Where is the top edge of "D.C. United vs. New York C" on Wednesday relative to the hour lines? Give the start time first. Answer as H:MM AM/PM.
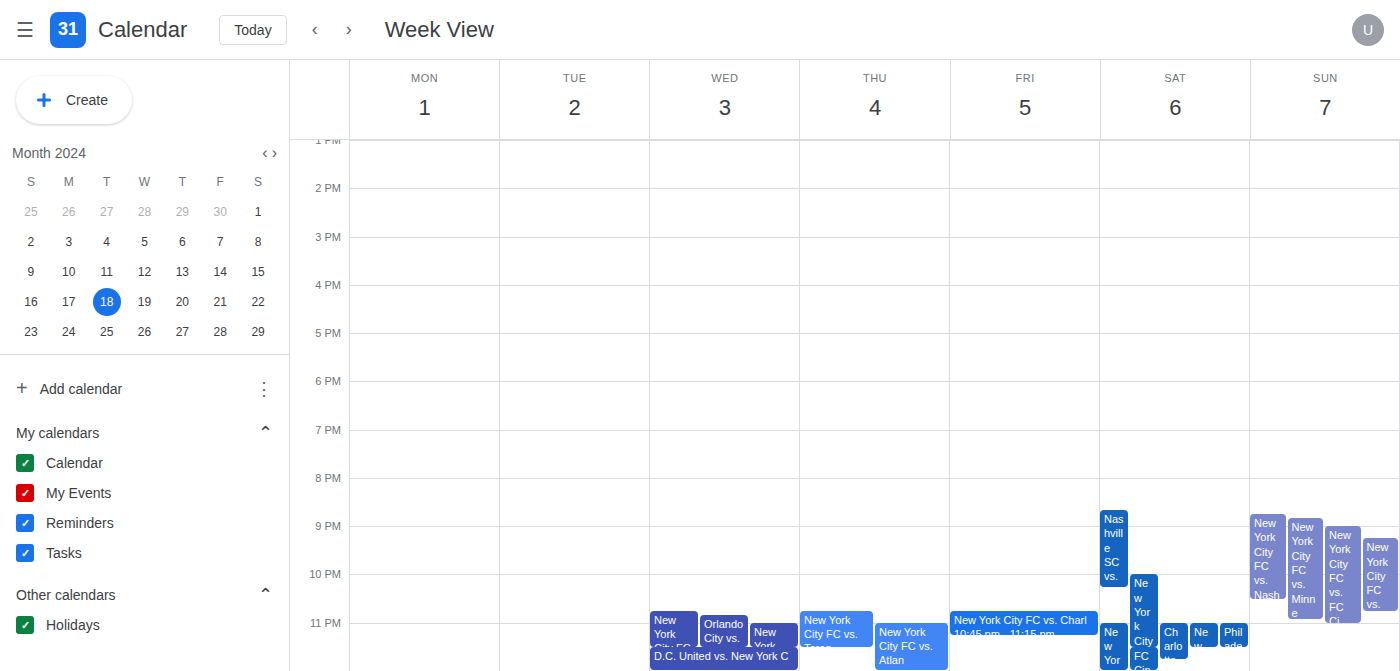
11:30 PM -- halfway between the 11 PM and 12 AM lines.